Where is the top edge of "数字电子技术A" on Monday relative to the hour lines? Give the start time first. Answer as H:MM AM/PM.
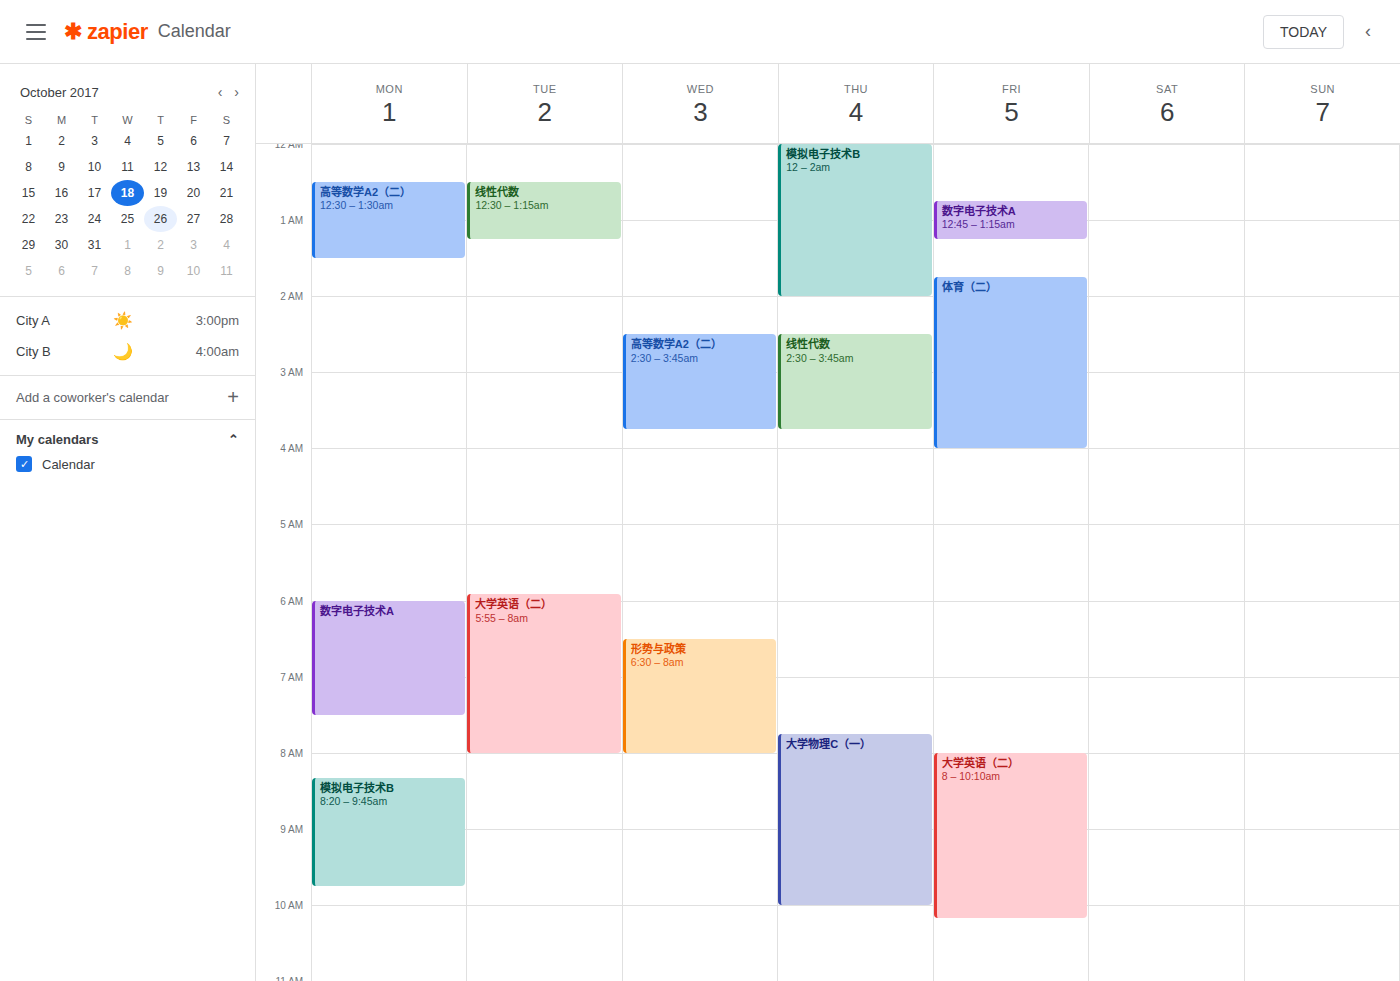
6:00 AM -- exactly on the 6 AM line.